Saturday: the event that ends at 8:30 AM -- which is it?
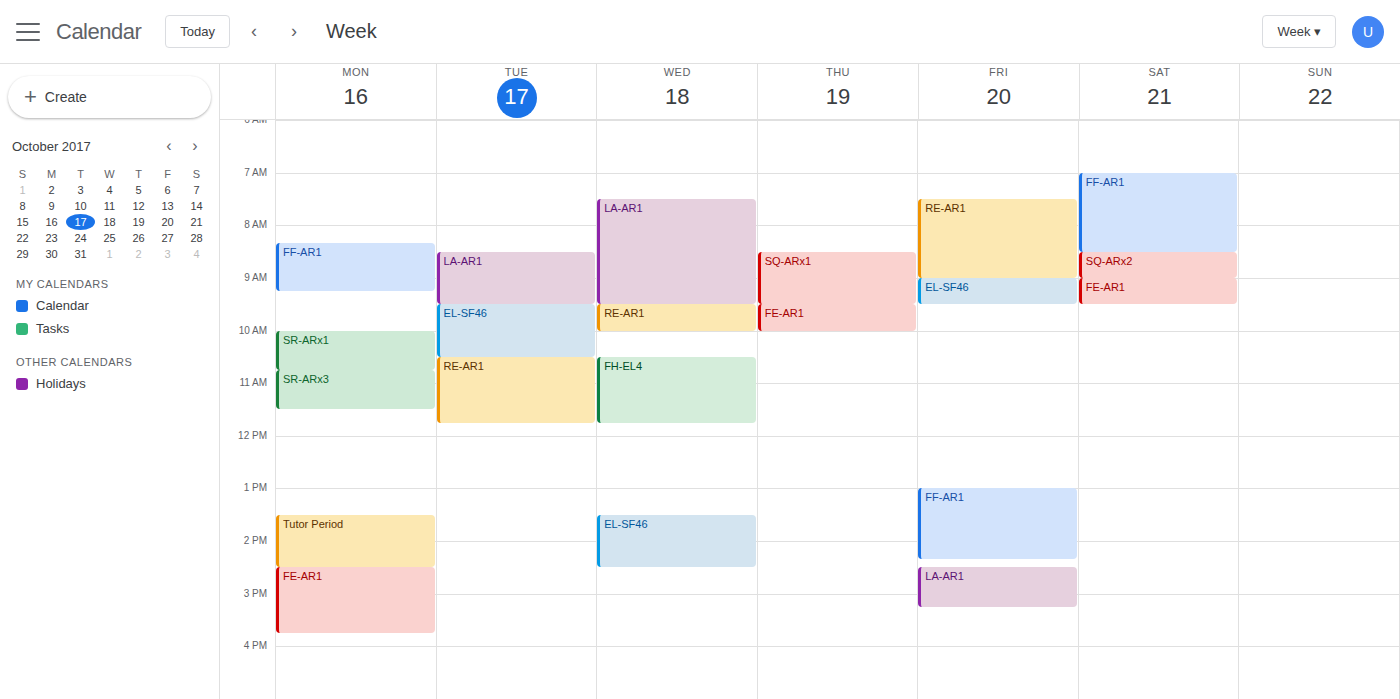
"FF-AR1"